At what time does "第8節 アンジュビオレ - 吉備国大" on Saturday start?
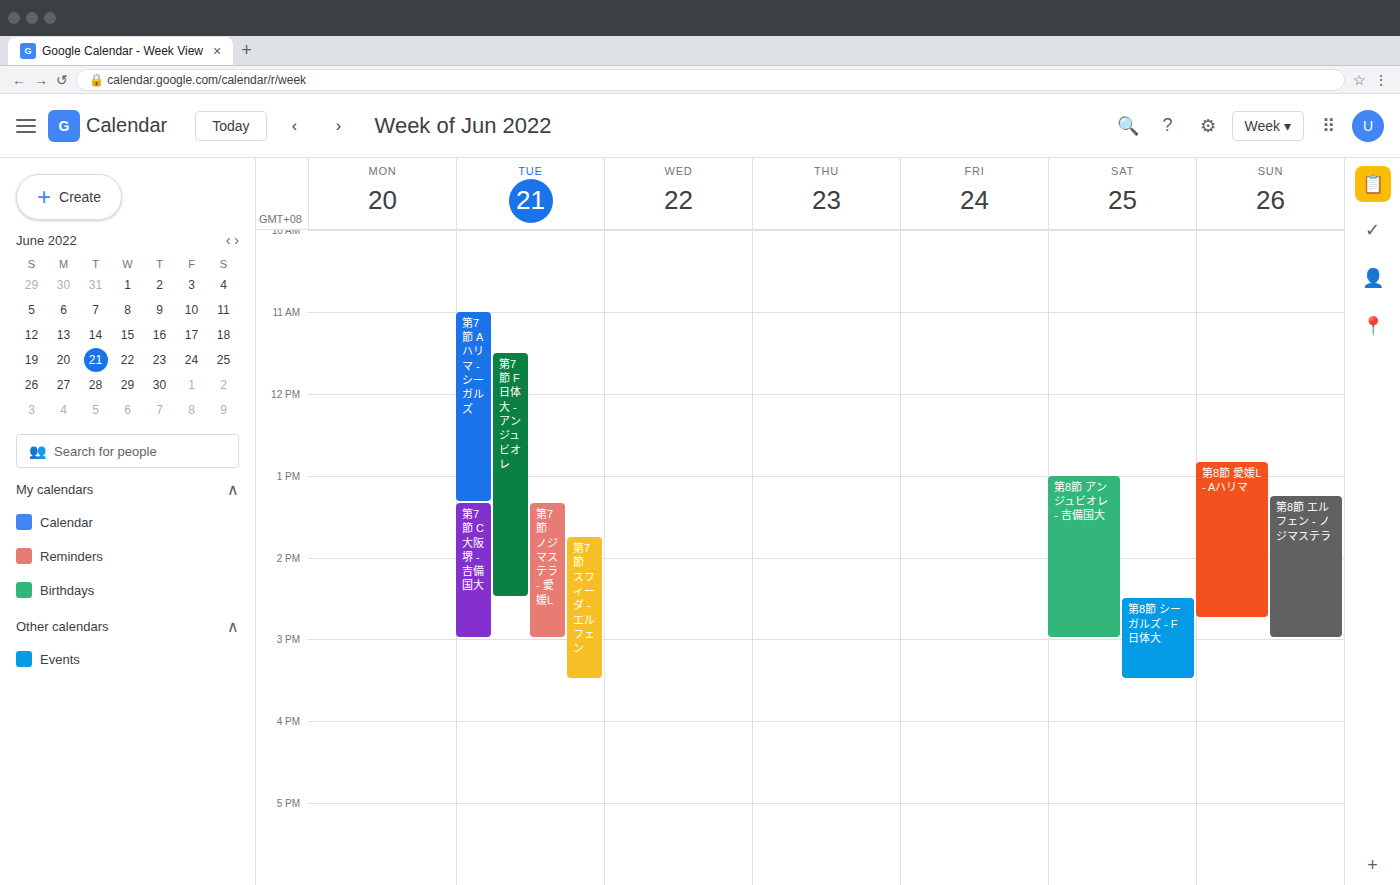
13:00